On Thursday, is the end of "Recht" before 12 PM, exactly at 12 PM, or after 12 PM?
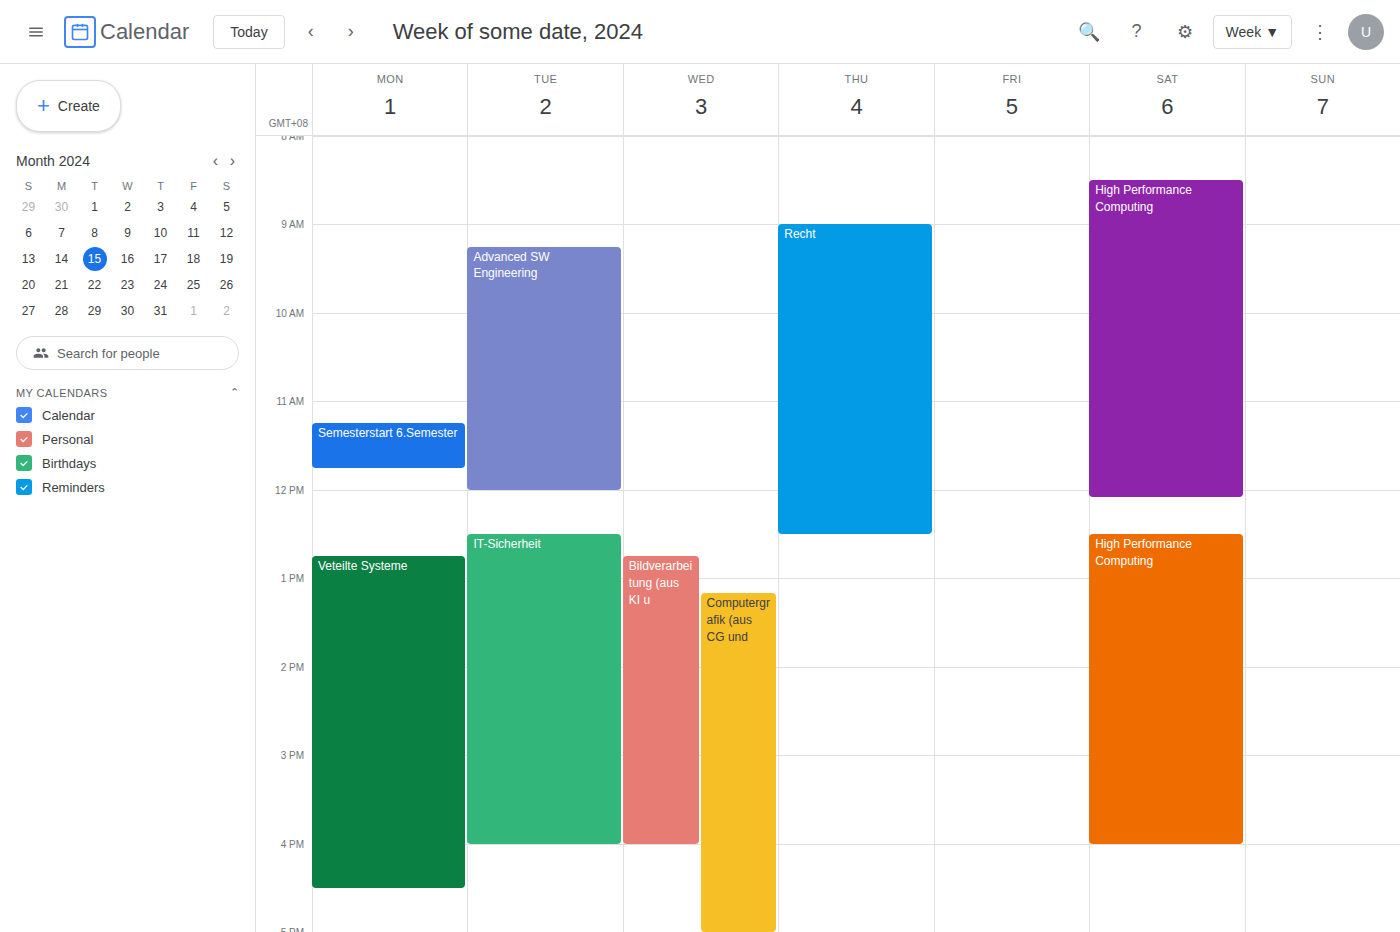
12:30 PM -- after 12 PM, 30 minutes below the 12 PM line.